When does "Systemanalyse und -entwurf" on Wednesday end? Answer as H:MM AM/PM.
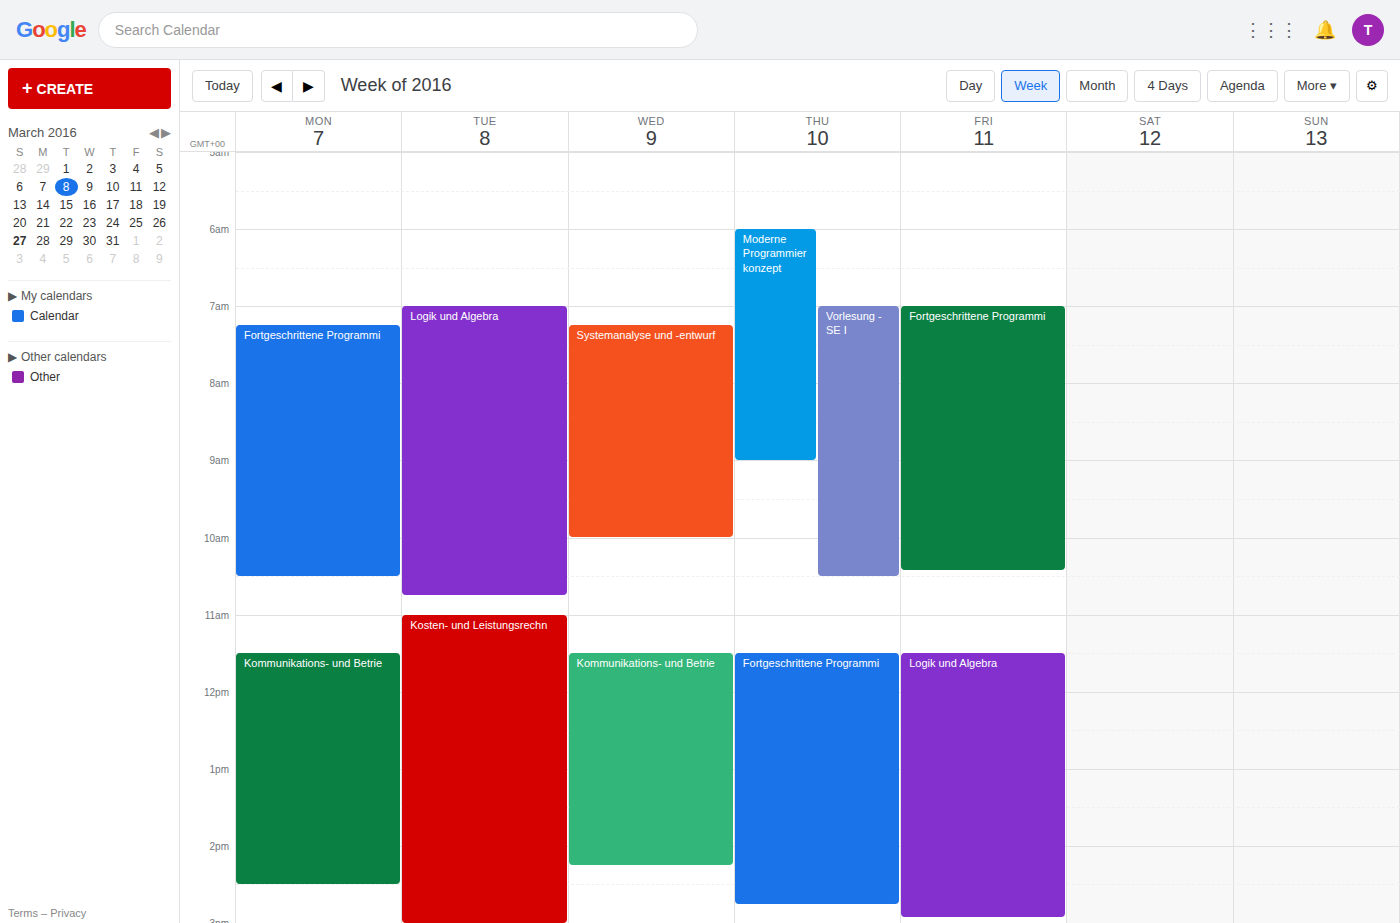
10:00 AM